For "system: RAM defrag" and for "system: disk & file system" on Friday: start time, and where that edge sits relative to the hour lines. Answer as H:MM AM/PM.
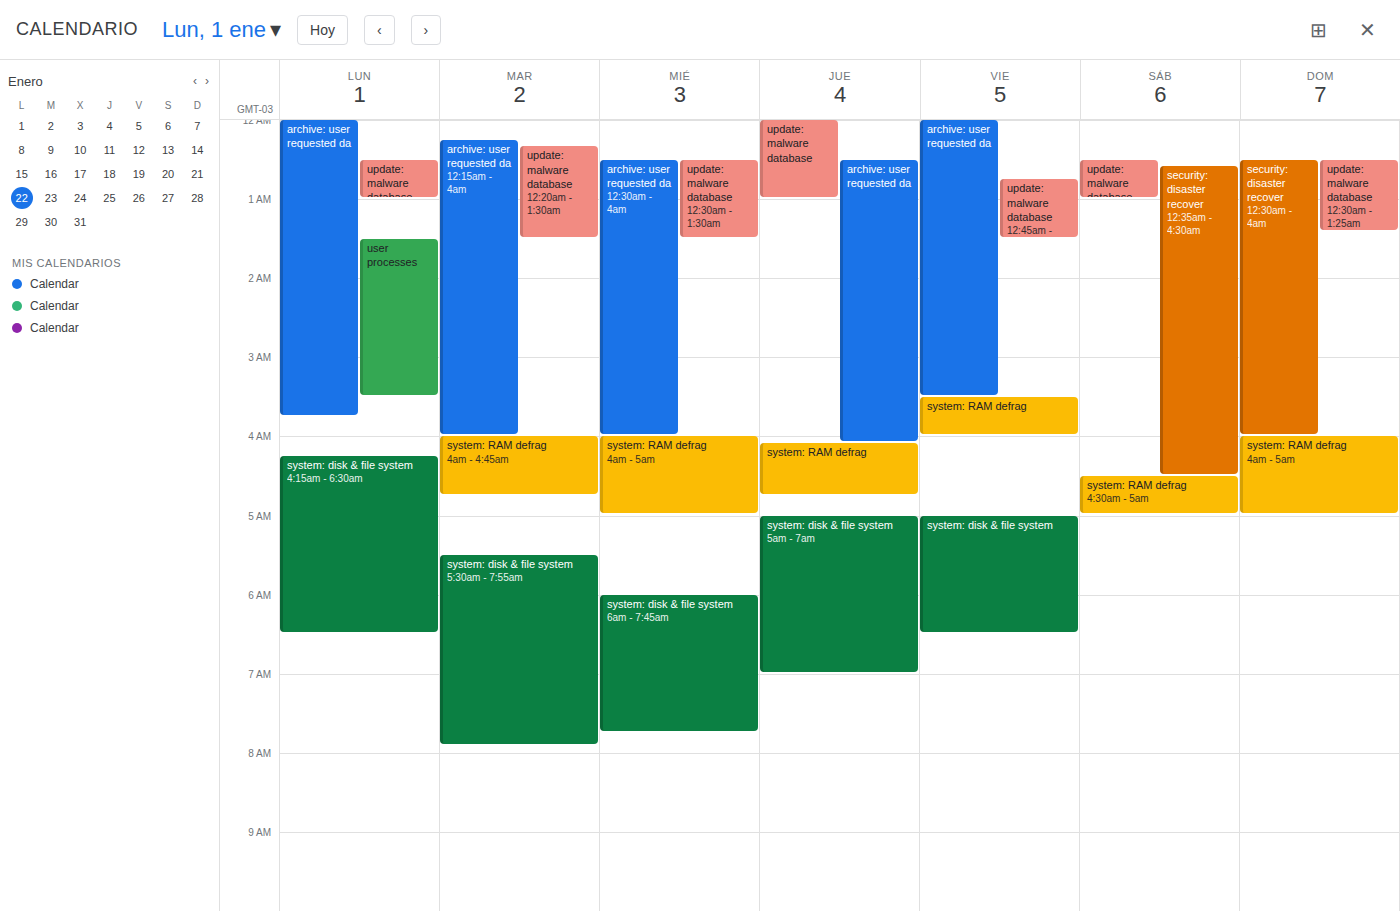
"system: RAM defrag": 3:30 AM, halfway between the 3 AM and 4 AM lines. "system: disk & file system": 5:00 AM, exactly on the 5 AM line.